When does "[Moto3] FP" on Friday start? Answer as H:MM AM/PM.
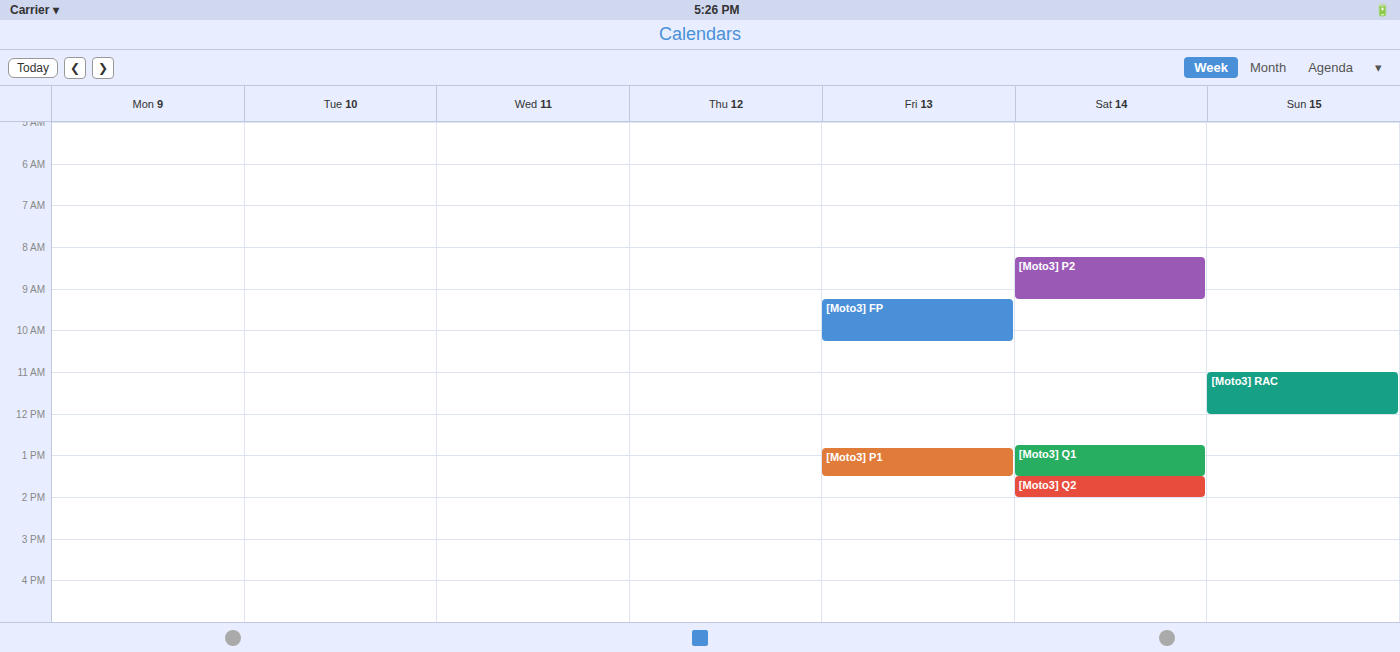
9:15 AM